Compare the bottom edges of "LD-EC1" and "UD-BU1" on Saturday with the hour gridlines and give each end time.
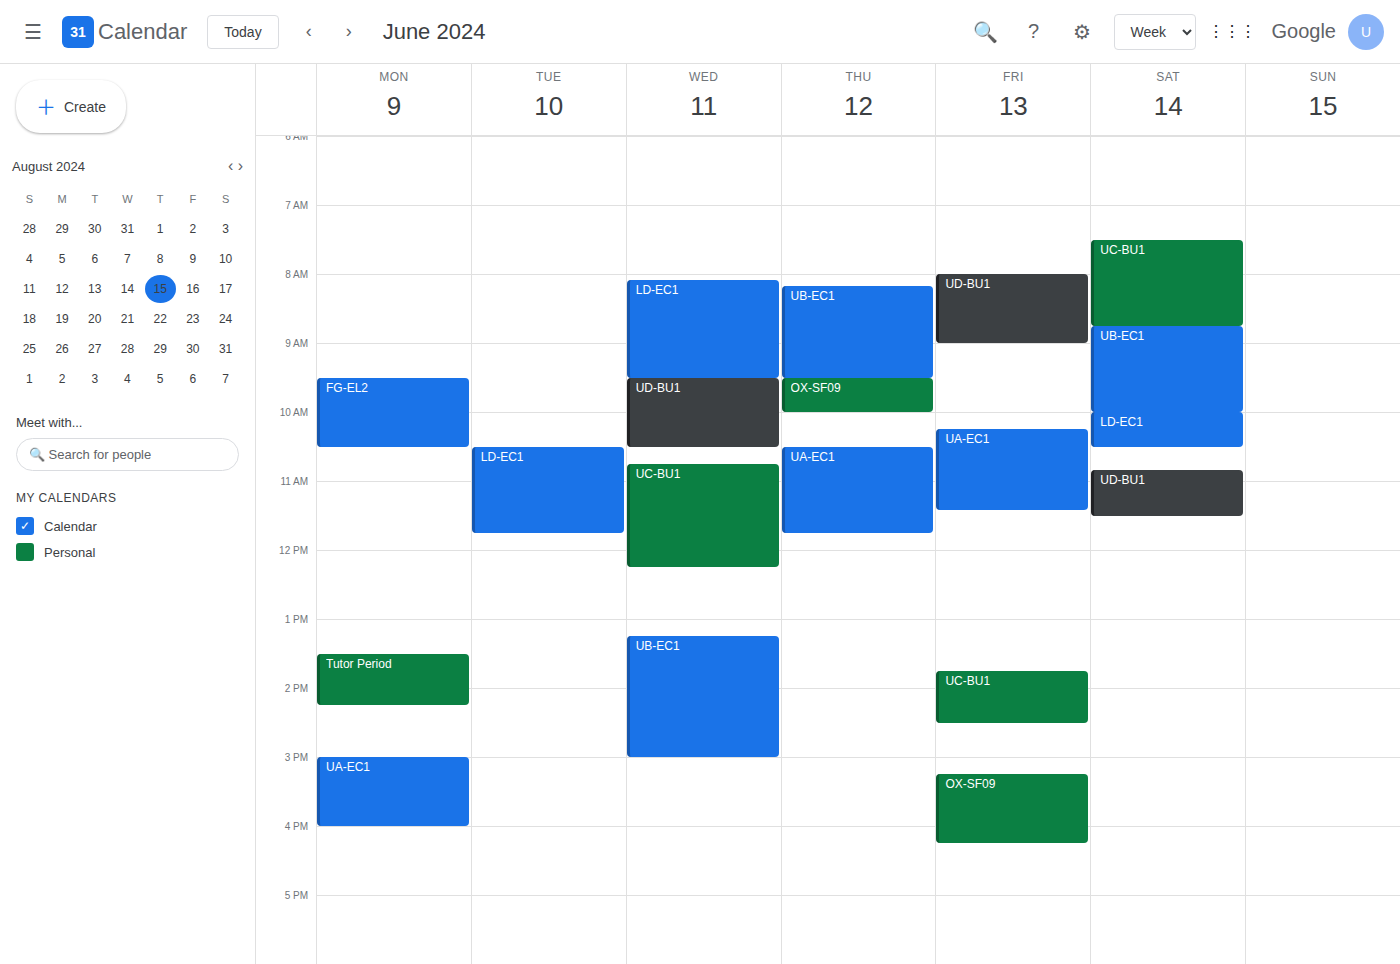
"LD-EC1": 10:30 AM, halfway between the 10 AM and 11 AM lines. "UD-BU1": 11:30 AM, halfway between the 11 AM and 12 PM lines.